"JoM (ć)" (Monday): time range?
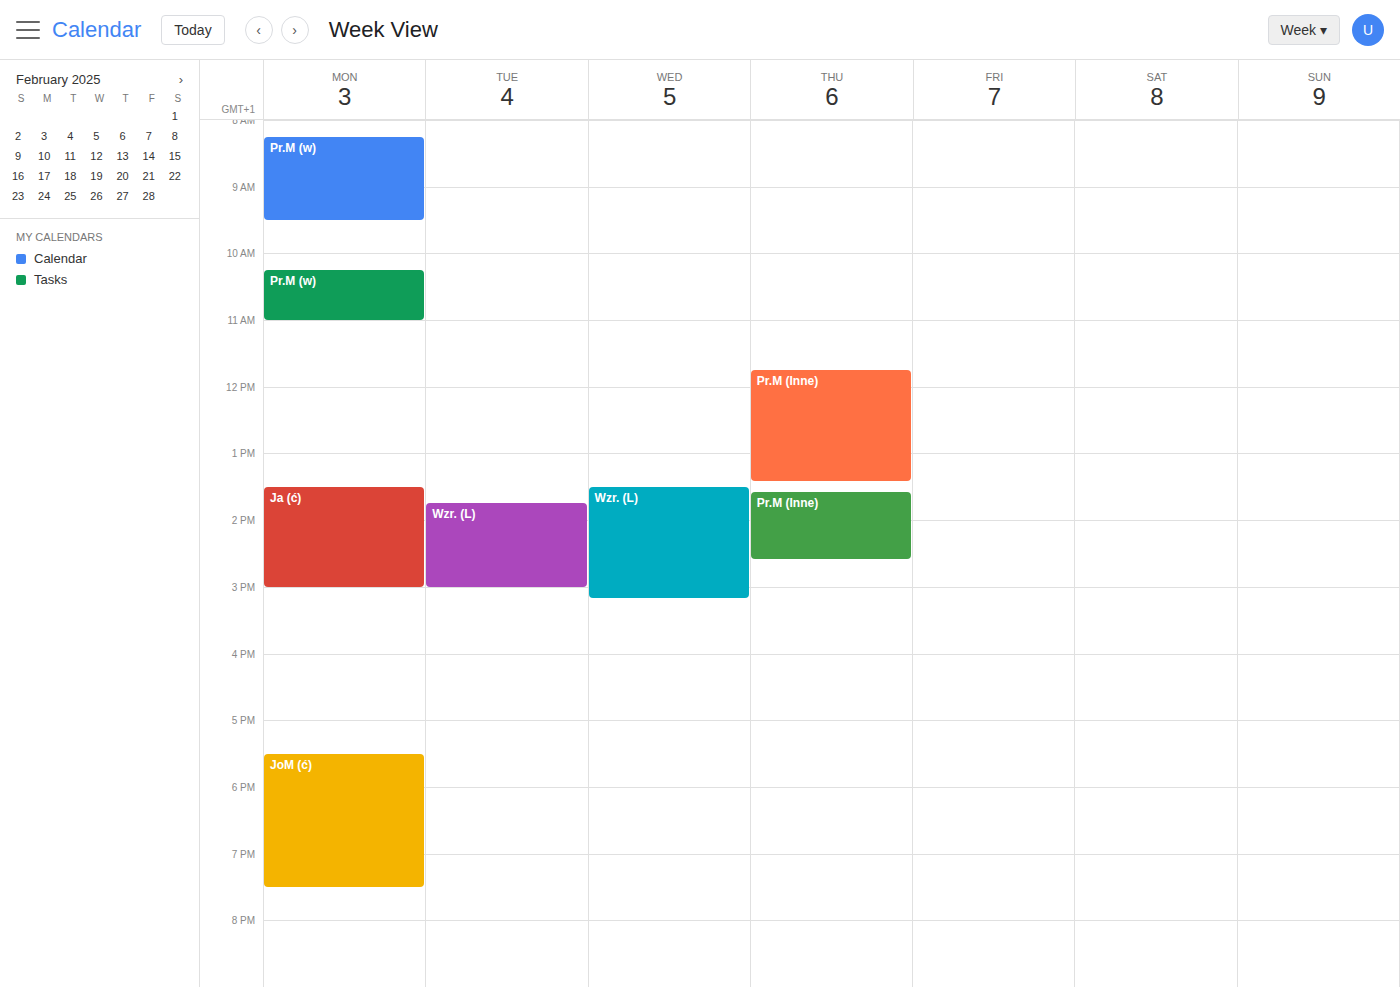
5:30 PM to 7:30 PM